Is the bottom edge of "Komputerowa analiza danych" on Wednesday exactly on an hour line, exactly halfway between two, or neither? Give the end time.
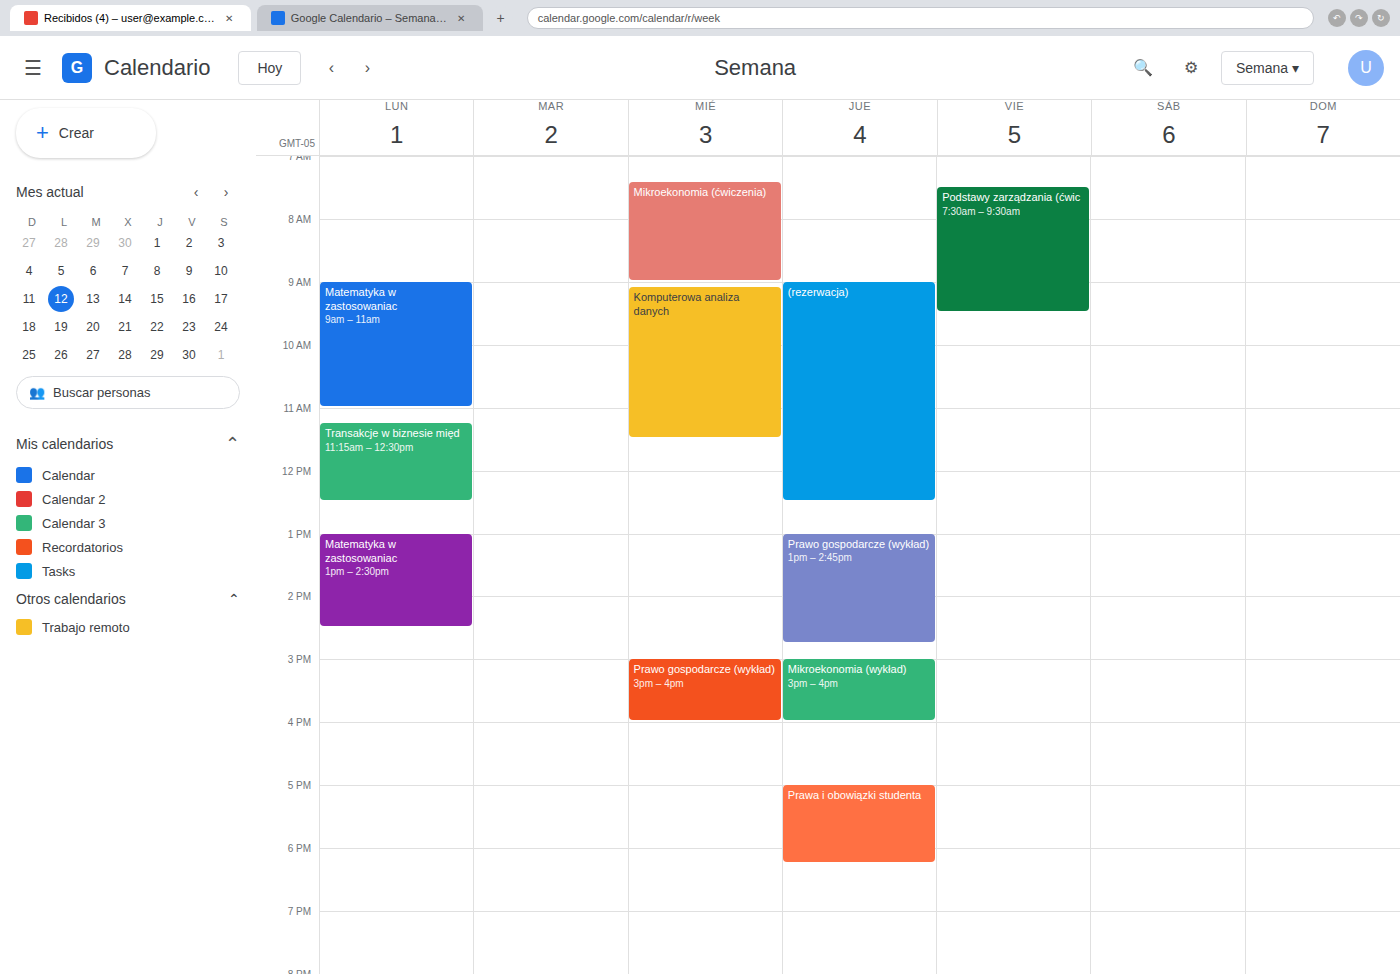
11:30 AM -- halfway between the 11 AM and 12 PM lines.